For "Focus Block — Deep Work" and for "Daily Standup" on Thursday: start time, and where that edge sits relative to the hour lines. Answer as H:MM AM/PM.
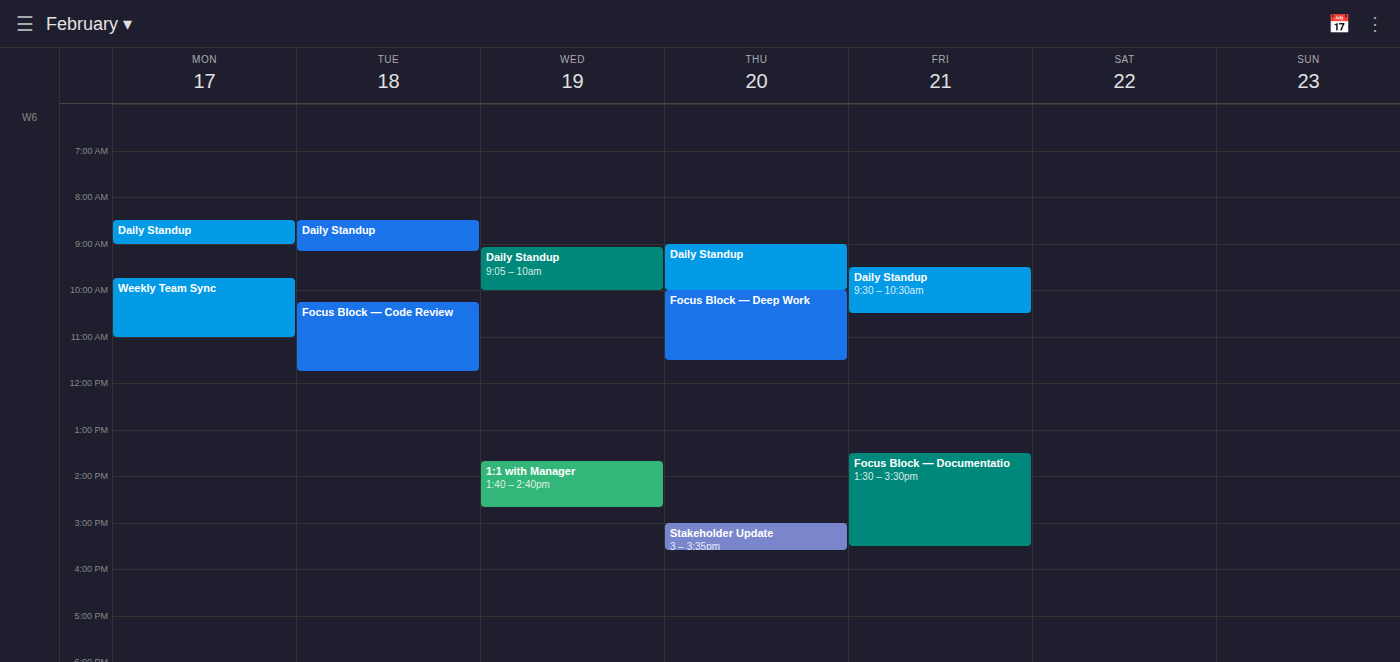
"Focus Block — Deep Work": 10:00 AM, exactly on the 10 AM line. "Daily Standup": 9:00 AM, exactly on the 9 AM line.